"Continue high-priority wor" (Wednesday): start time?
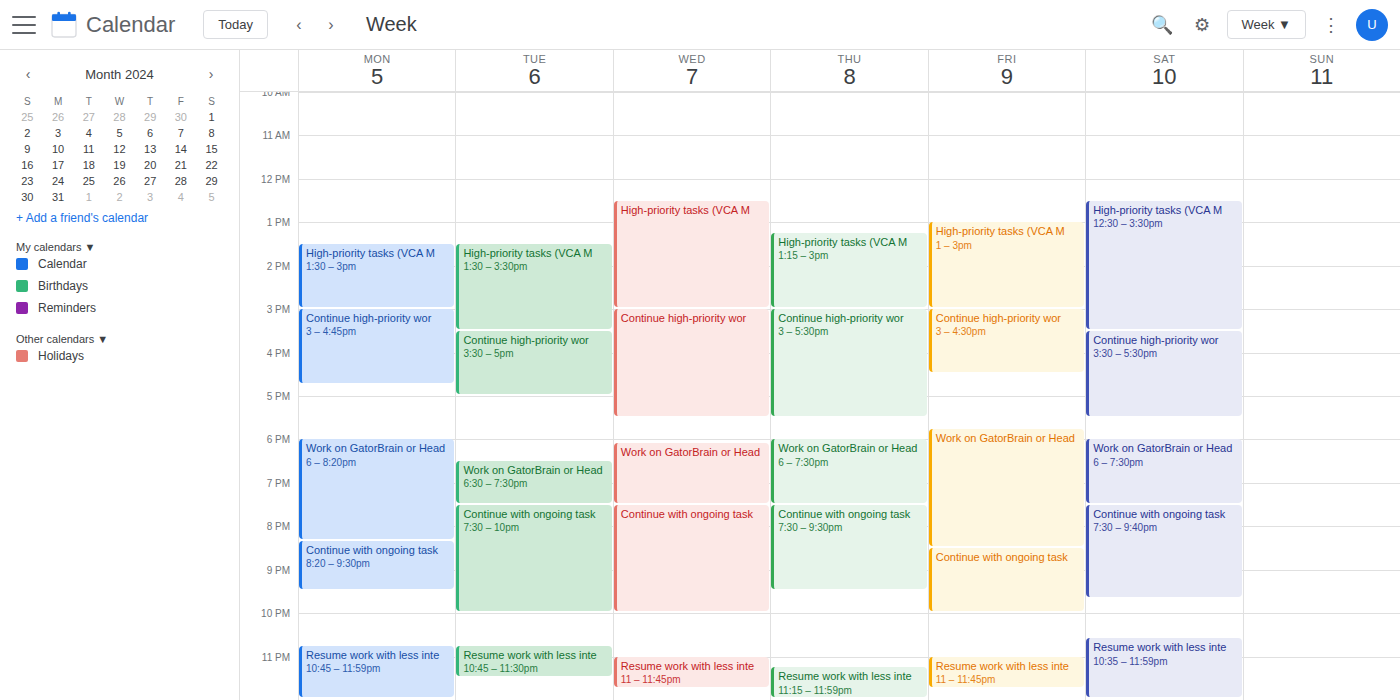
3:00 PM